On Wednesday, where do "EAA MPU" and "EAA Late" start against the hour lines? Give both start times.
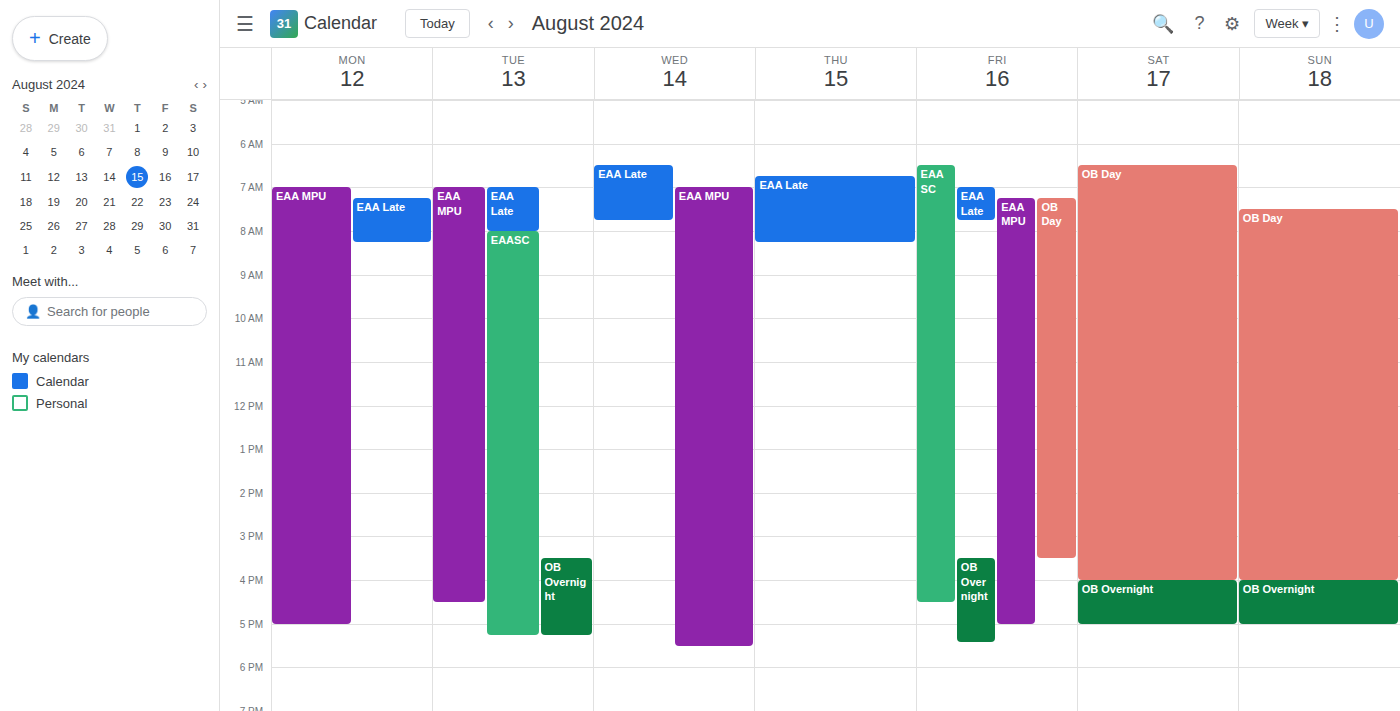
"EAA MPU": 7:00 AM, exactly on the 7 AM line. "EAA Late": 6:30 AM, halfway between the 6 AM and 7 AM lines.